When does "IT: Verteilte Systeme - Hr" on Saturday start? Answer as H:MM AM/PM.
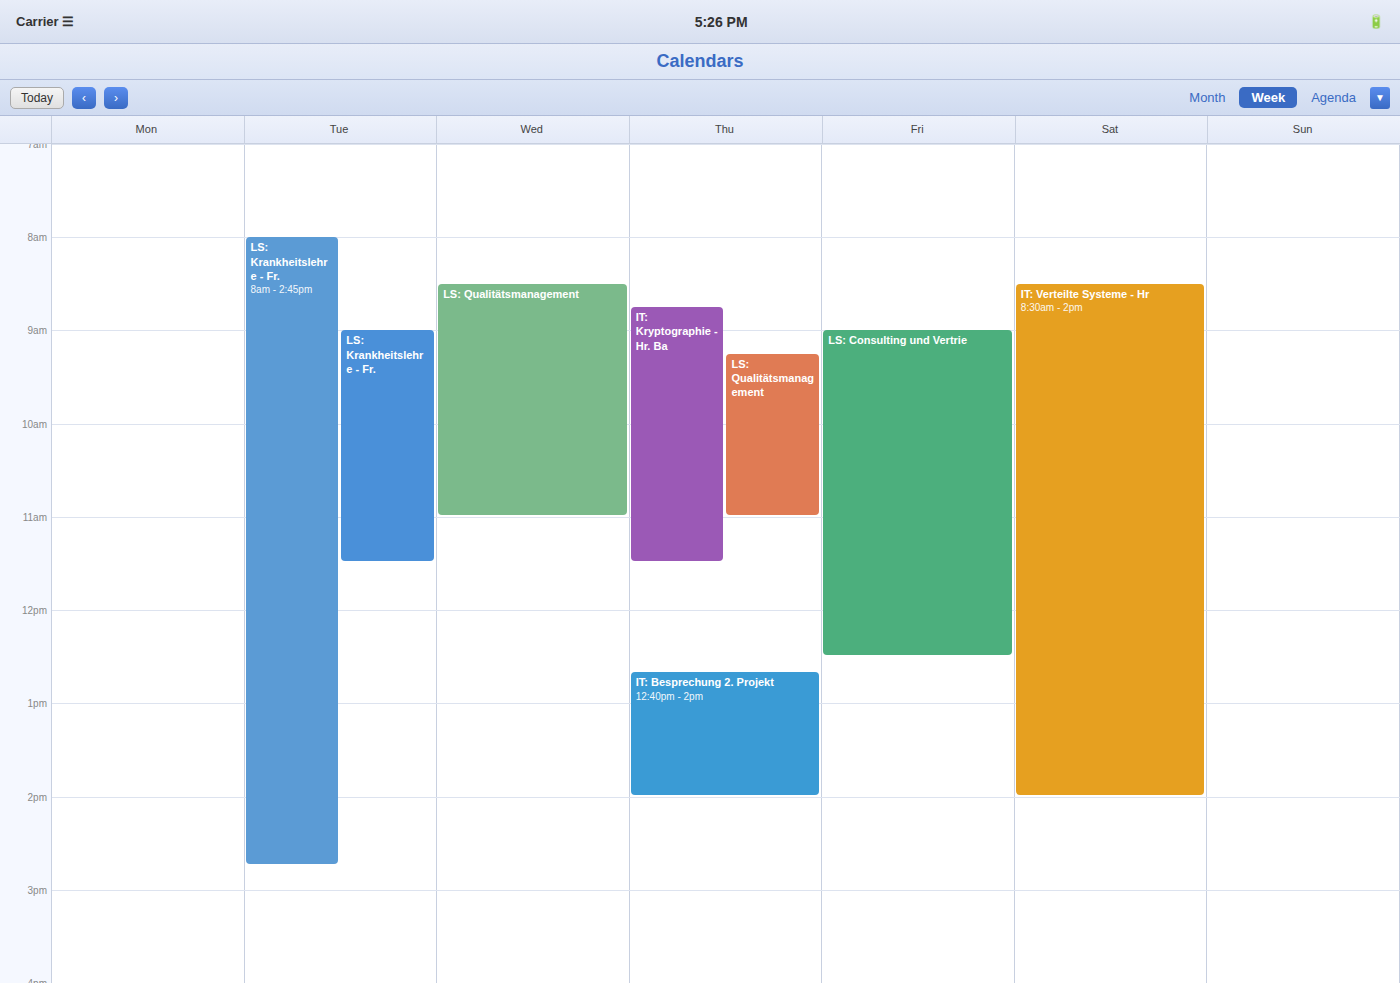
8:30 AM